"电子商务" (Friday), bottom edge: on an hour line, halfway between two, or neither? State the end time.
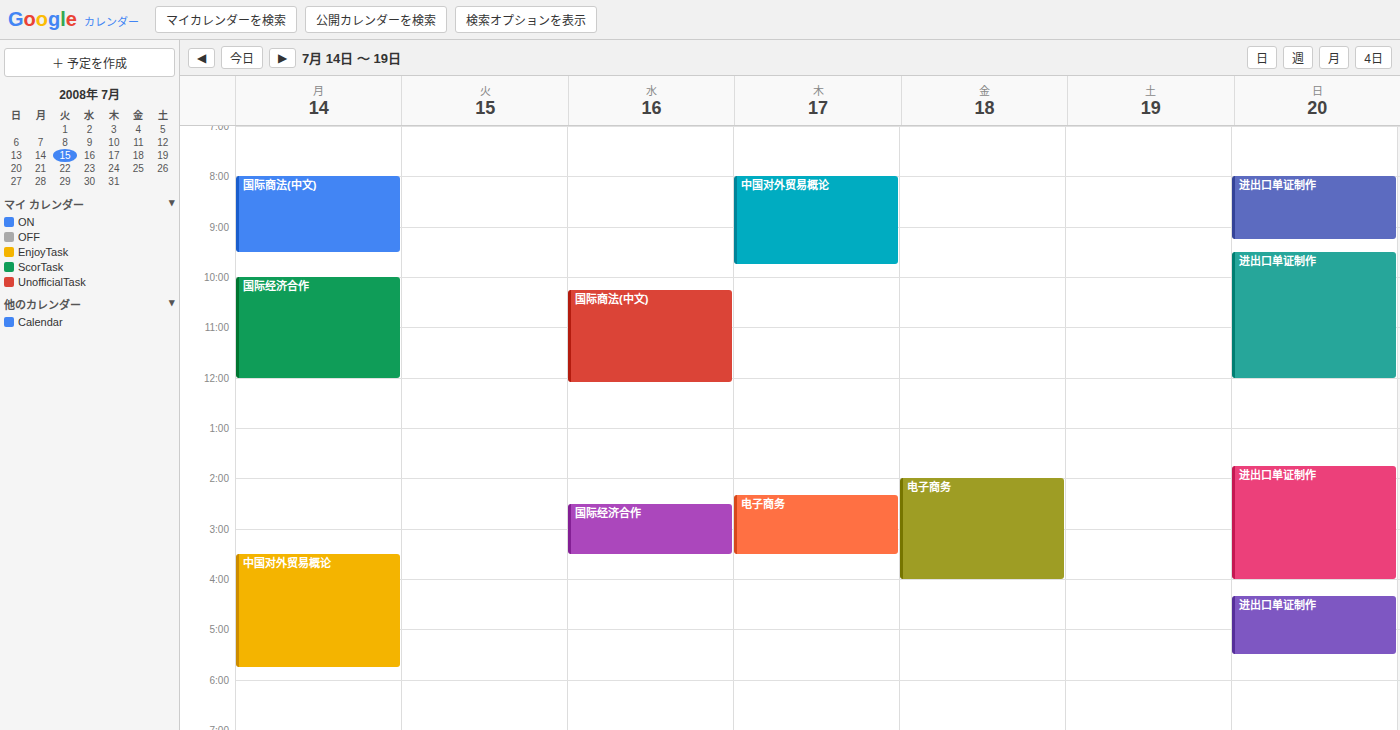
4:00 PM -- exactly on the 4 PM line.